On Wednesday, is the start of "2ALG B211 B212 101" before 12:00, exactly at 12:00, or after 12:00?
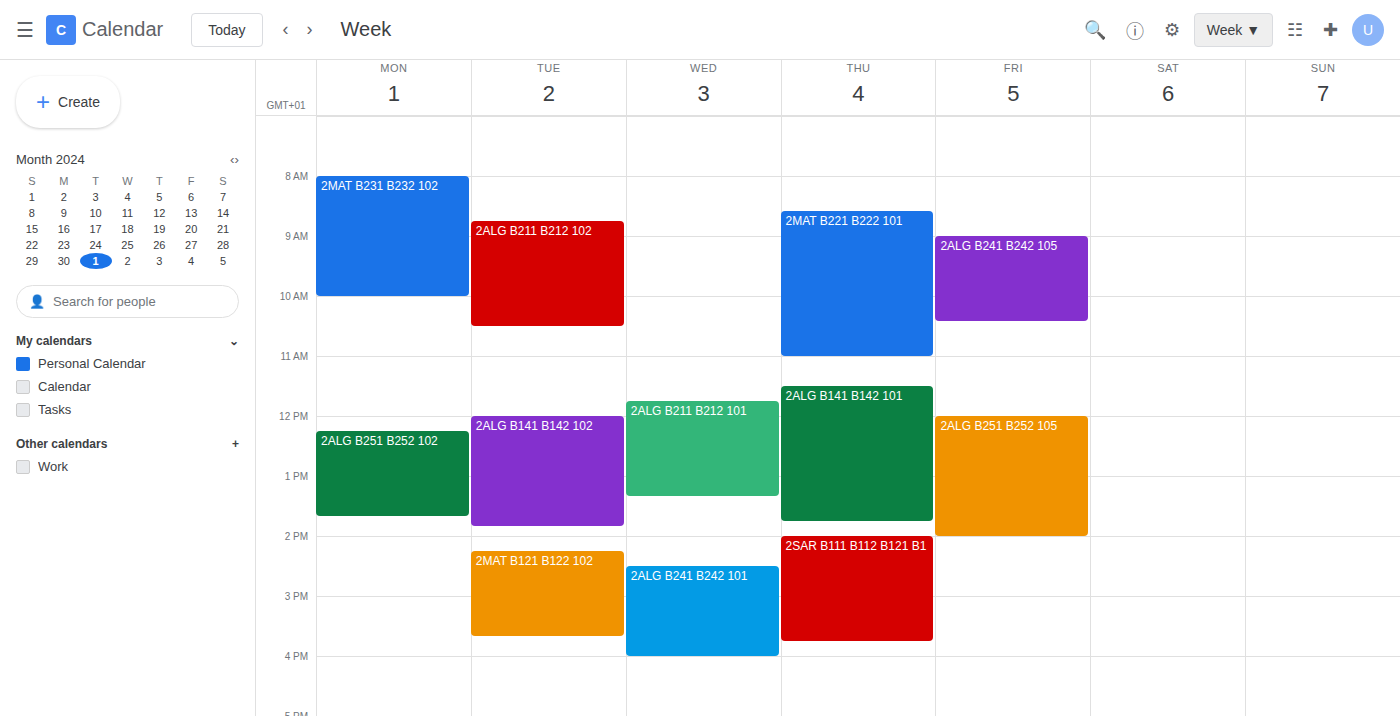
11:45 -- before 12:00, 15 minutes above the 12:00 line.